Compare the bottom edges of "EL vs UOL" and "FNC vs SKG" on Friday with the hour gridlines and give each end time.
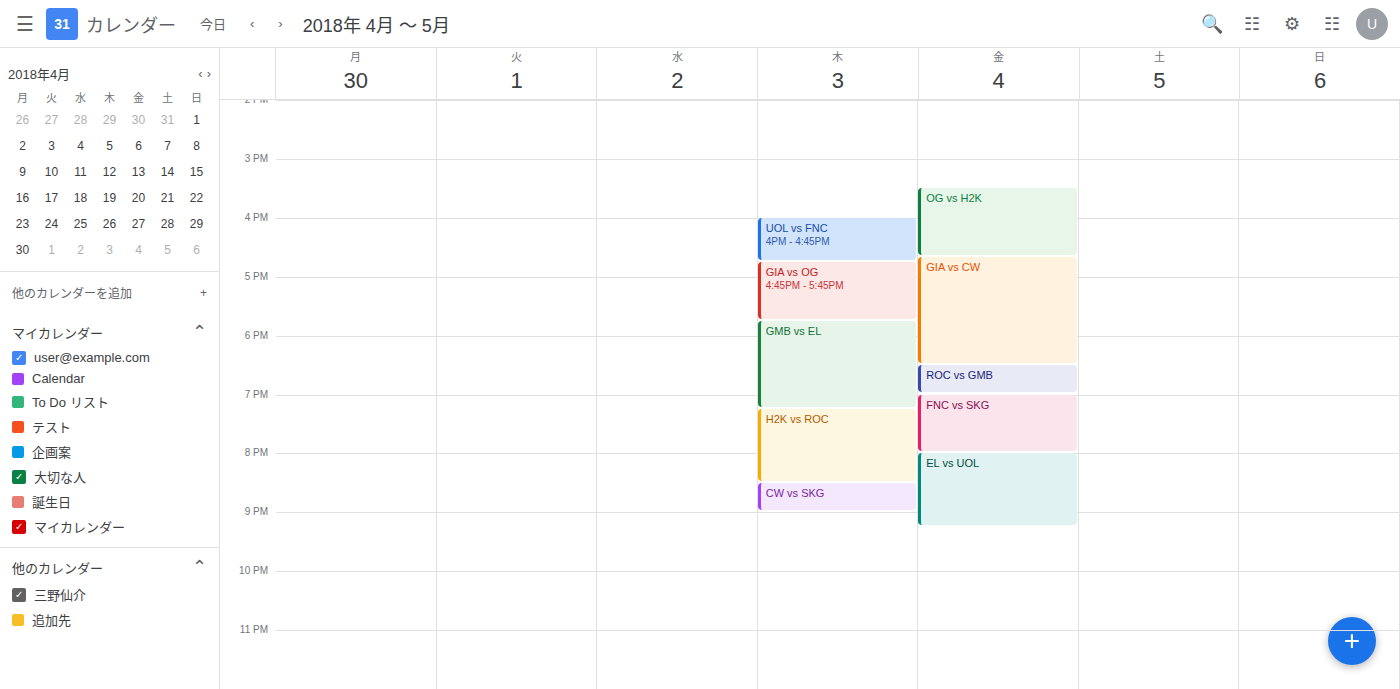
"EL vs UOL": 9:15 PM, neither: a quarter of the way from the 9 PM line to the 10 PM line. "FNC vs SKG": 8:00 PM, exactly on the 8 PM line.